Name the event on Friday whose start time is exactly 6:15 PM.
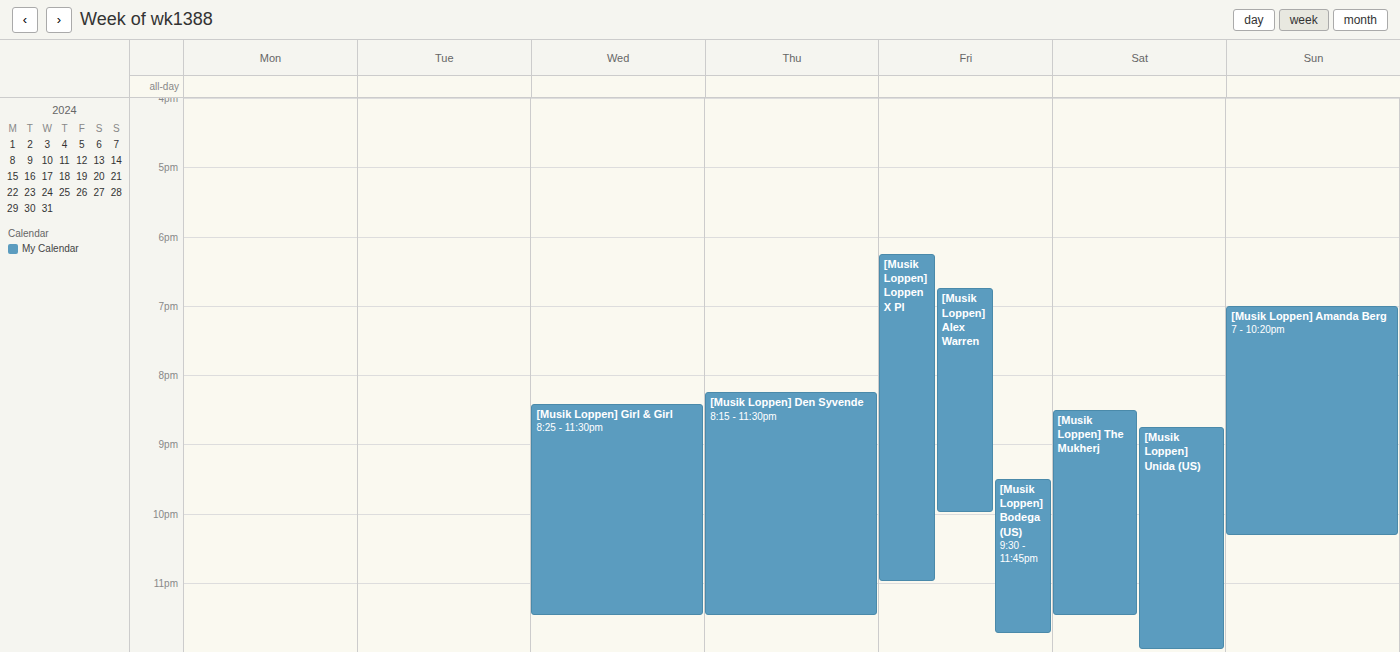
"[Musik Loppen] Loppen X Pl"